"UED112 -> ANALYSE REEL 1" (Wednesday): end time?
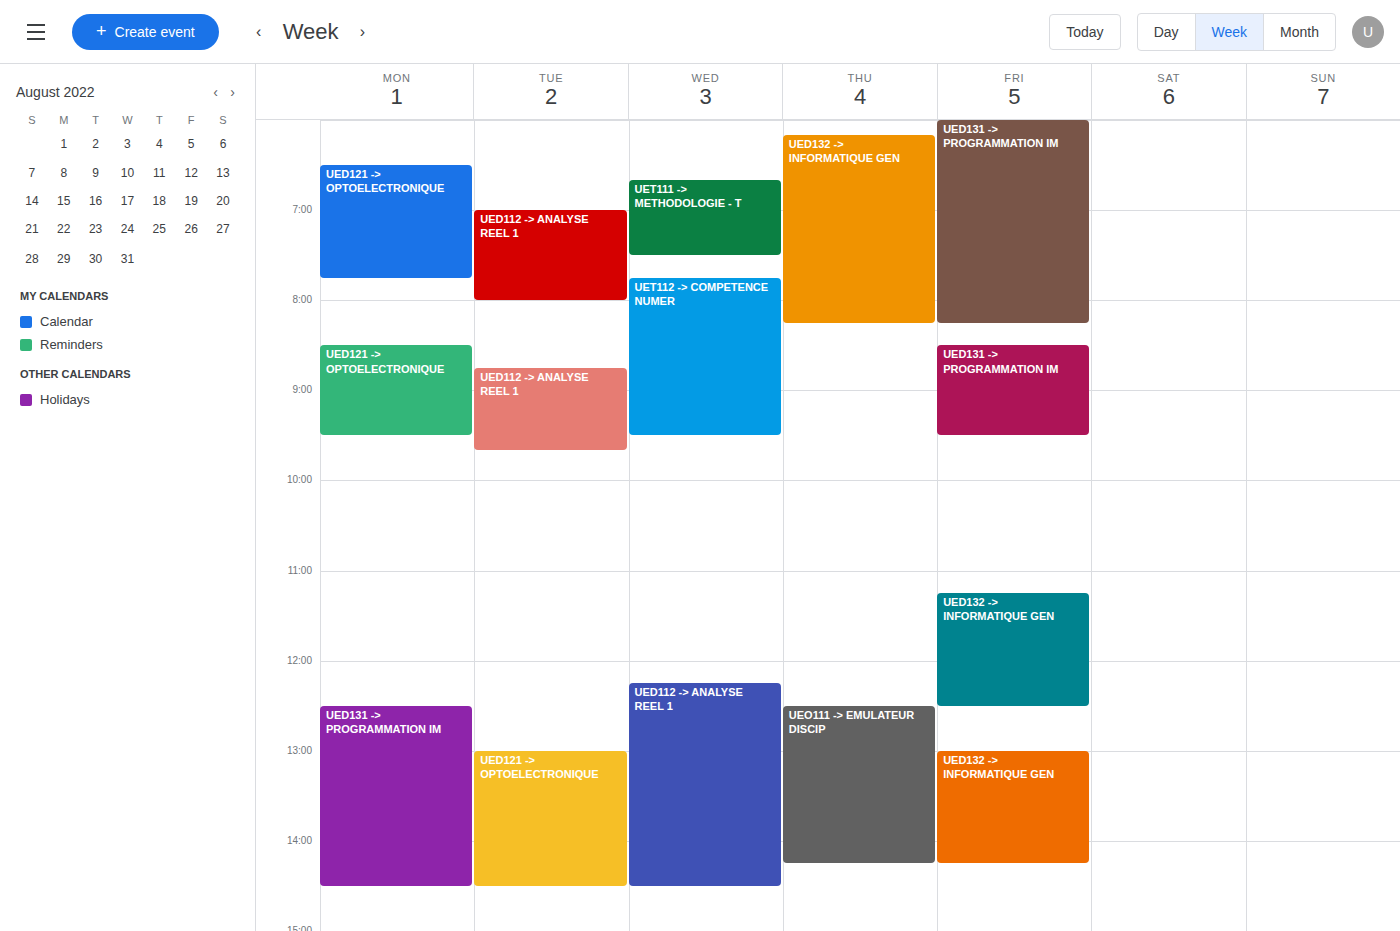
2:30 PM